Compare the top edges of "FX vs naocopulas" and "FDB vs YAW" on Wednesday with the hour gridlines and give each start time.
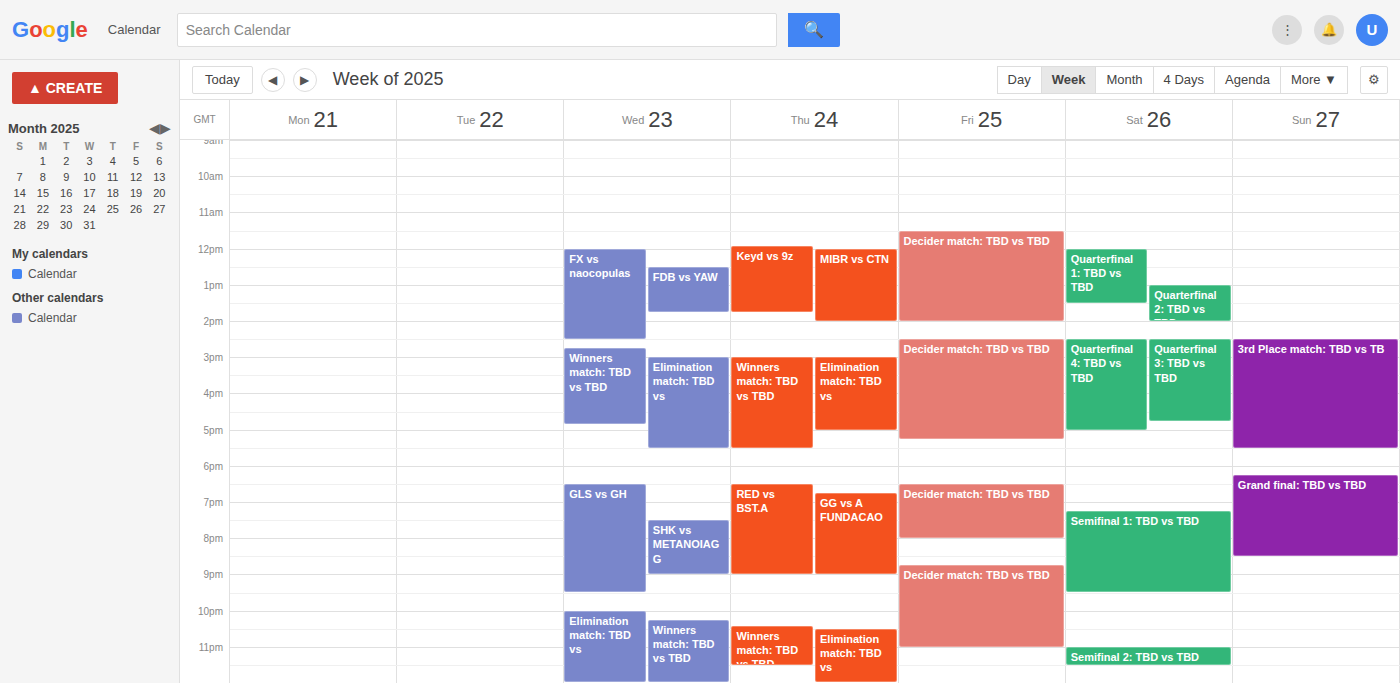
"FX vs naocopulas": 12:00 PM, exactly on the 12 PM line. "FDB vs YAW": 12:30 PM, halfway between the 12 PM and 1 PM lines.